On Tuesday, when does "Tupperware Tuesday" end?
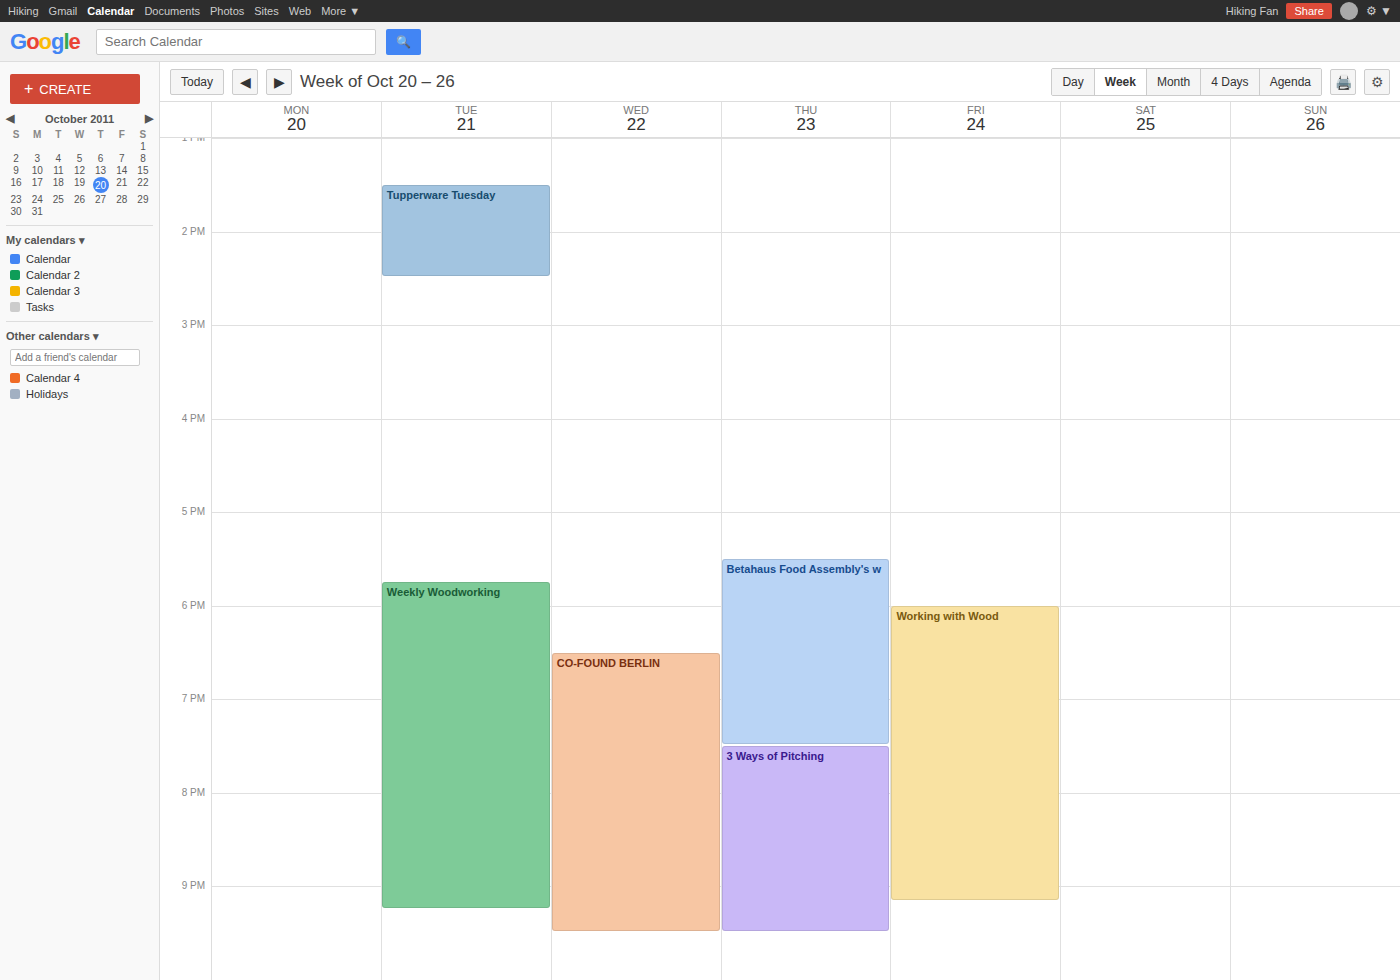
2:30 PM